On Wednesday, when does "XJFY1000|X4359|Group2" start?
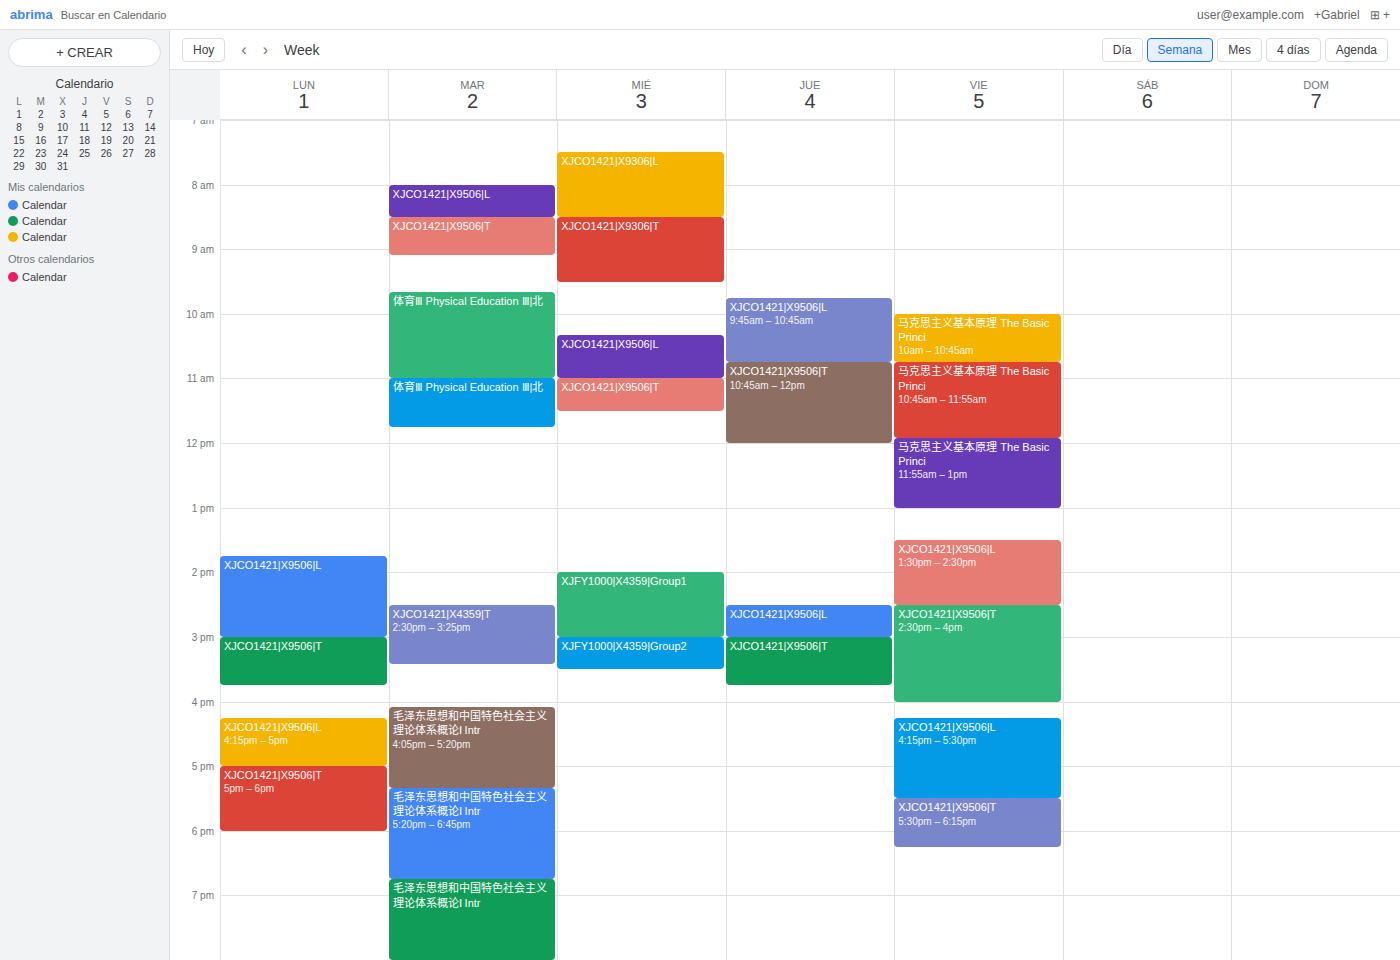
3:00 PM